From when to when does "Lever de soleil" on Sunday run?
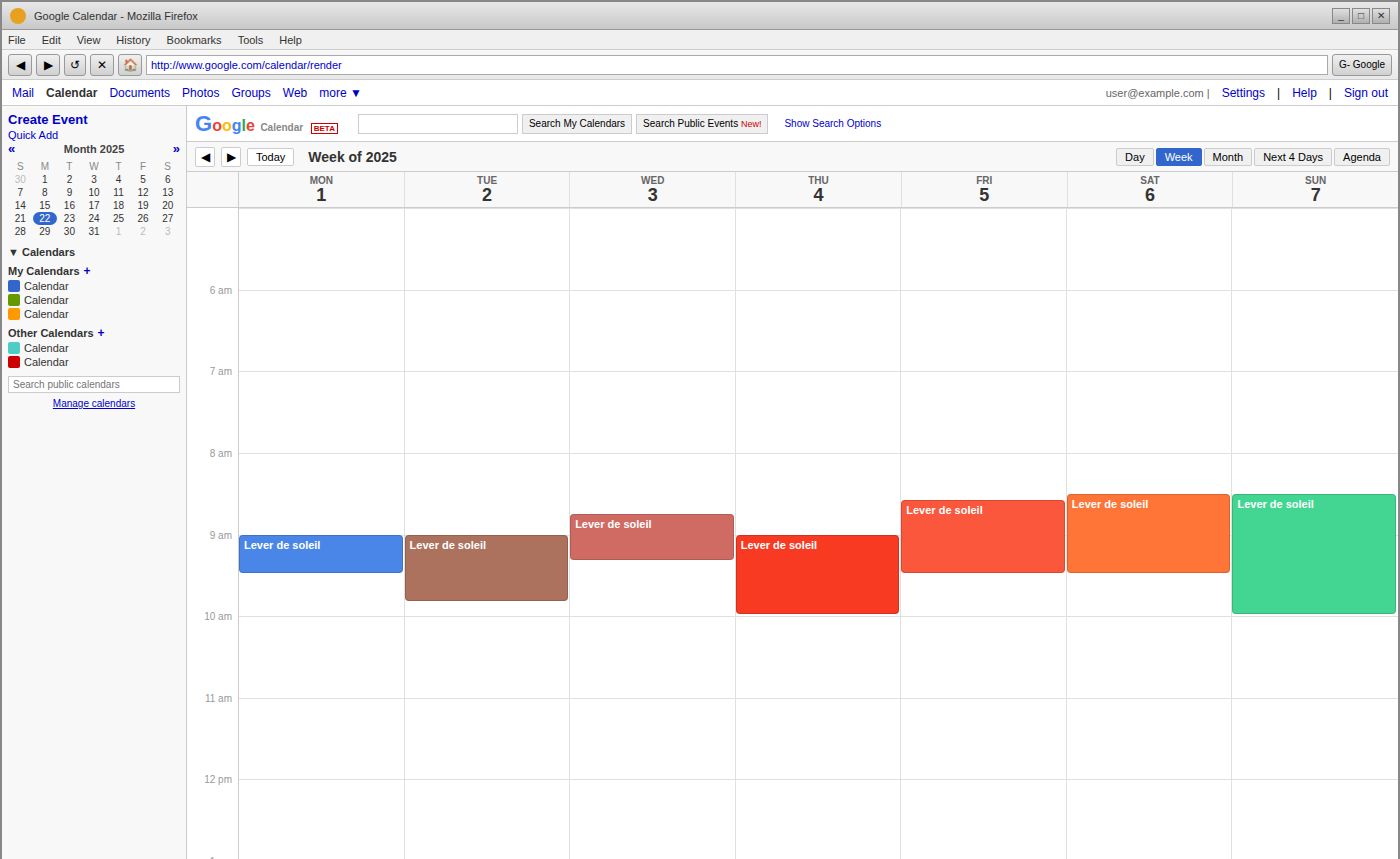
8:30 AM to 10:00 AM